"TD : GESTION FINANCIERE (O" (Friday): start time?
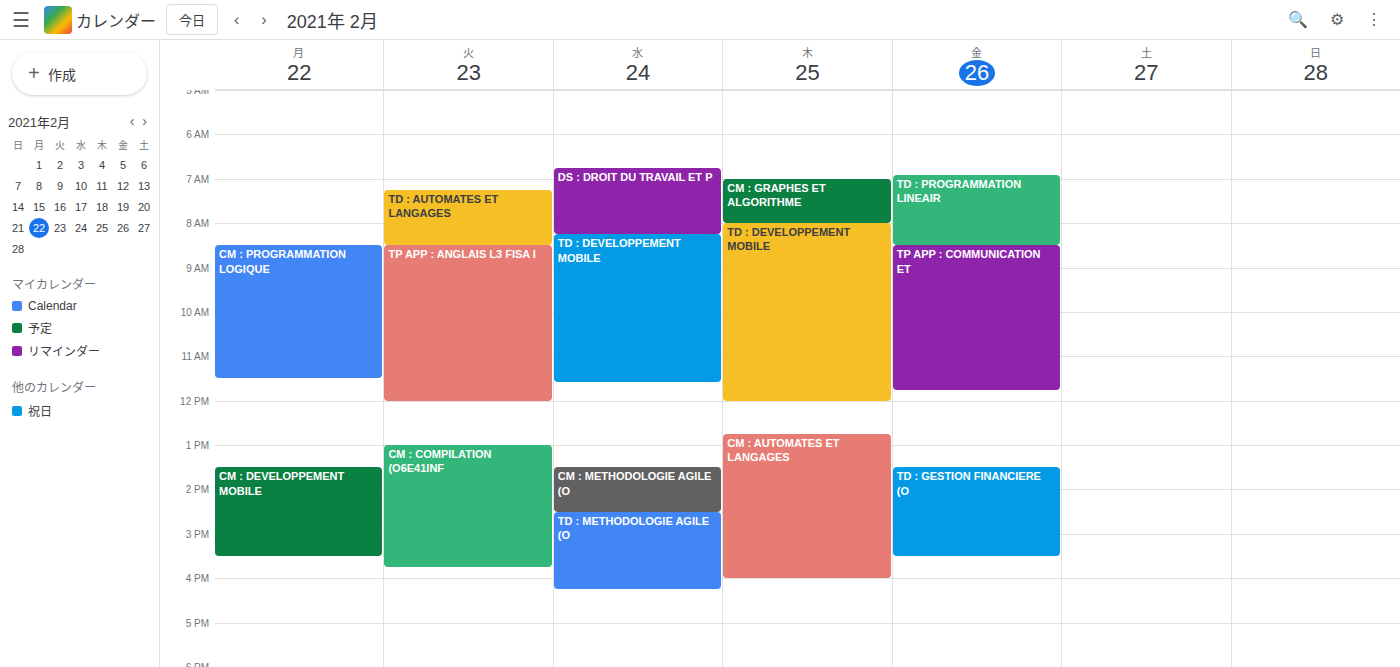
1:30 PM